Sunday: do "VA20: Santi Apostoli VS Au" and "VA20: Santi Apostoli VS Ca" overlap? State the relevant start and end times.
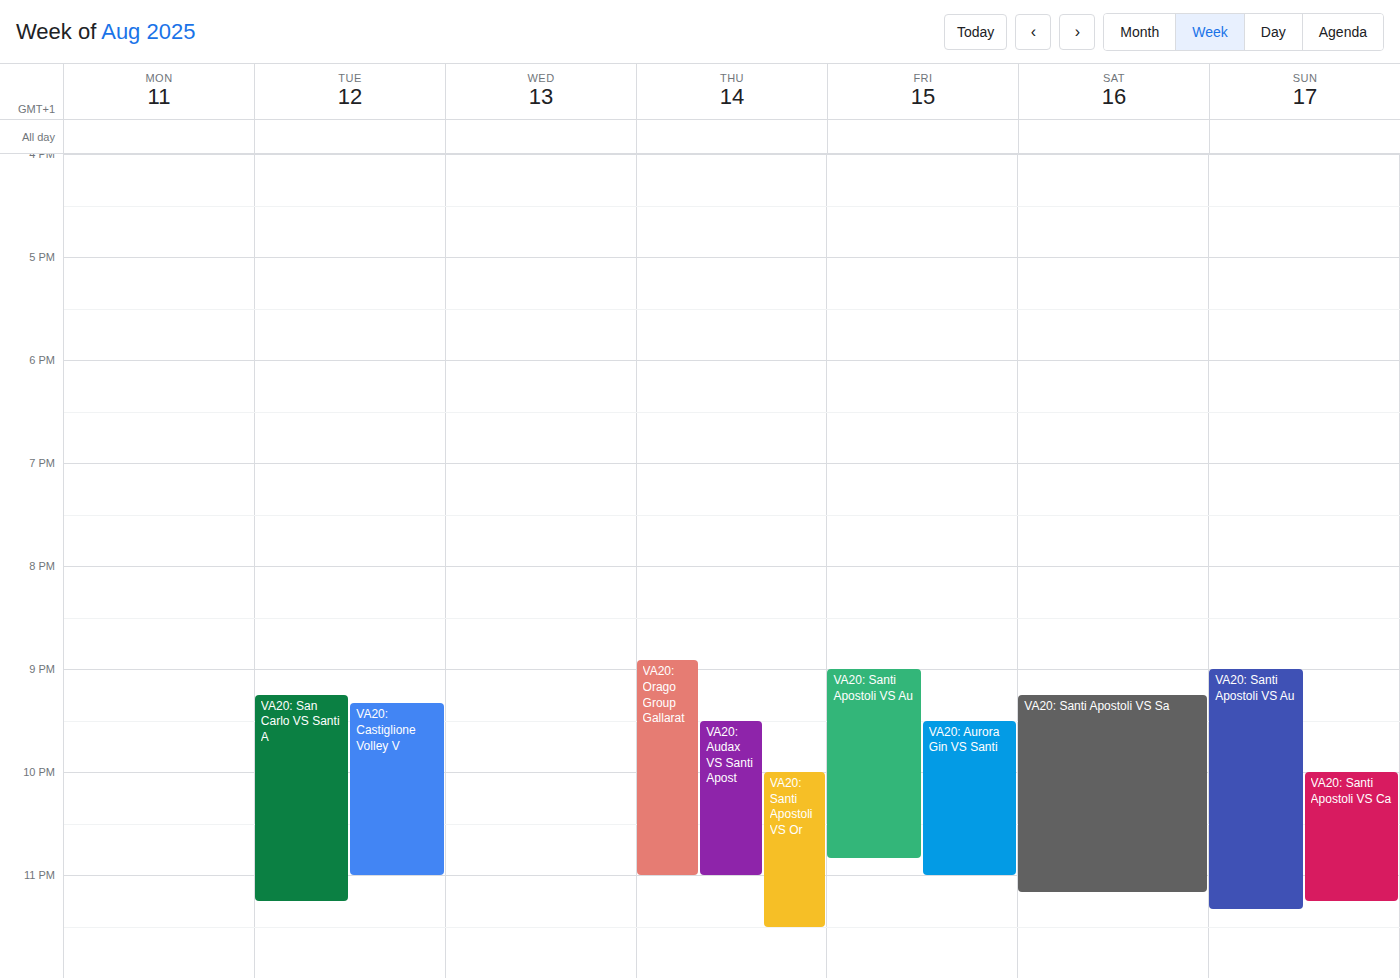
"VA20: Santi Apostoli VS Ca" runs 10:00 PM to 11:15 PM, inside "VA20: Santi Apostoli VS Au" -- they overlap.